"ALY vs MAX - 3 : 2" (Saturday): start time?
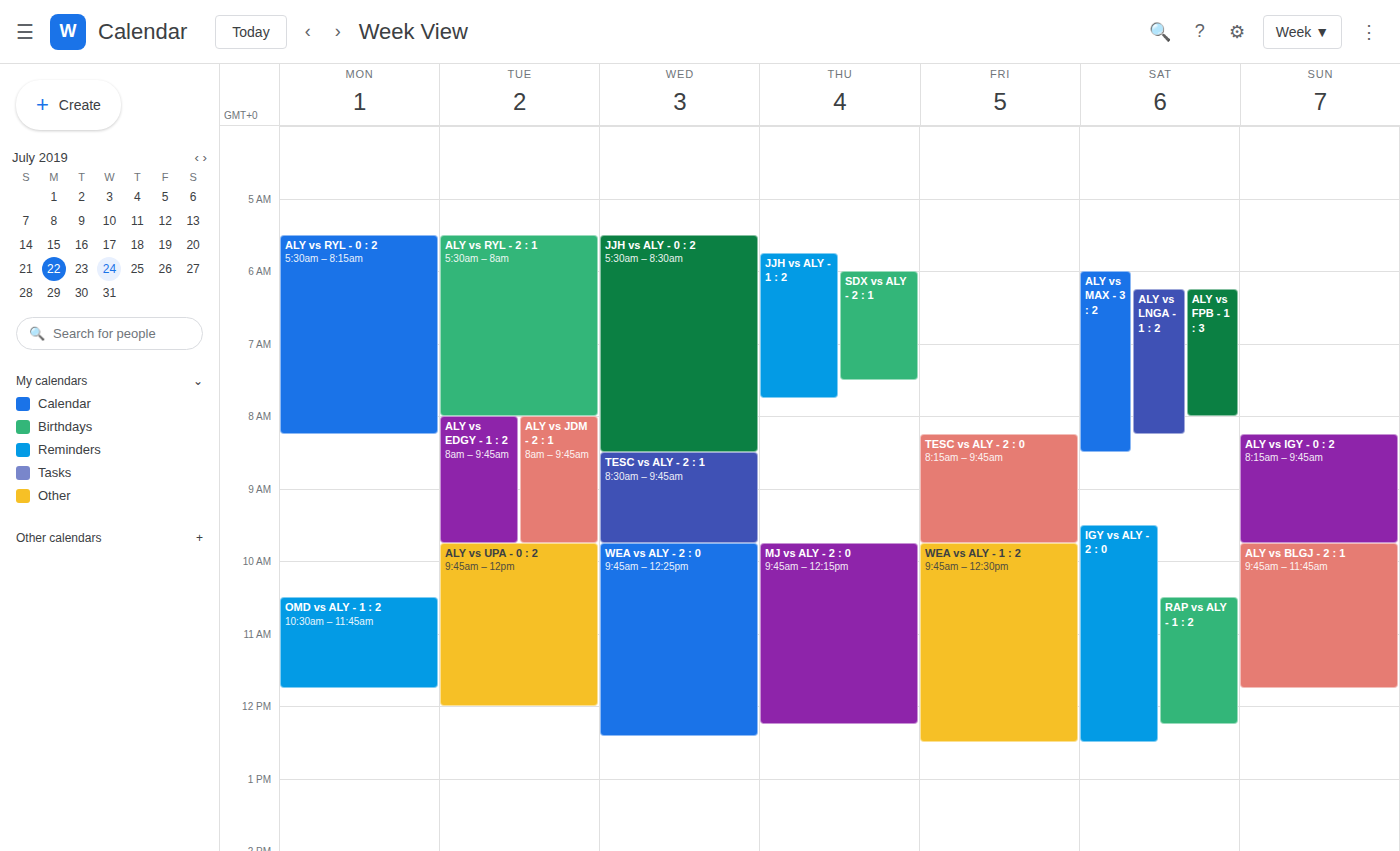
06:00